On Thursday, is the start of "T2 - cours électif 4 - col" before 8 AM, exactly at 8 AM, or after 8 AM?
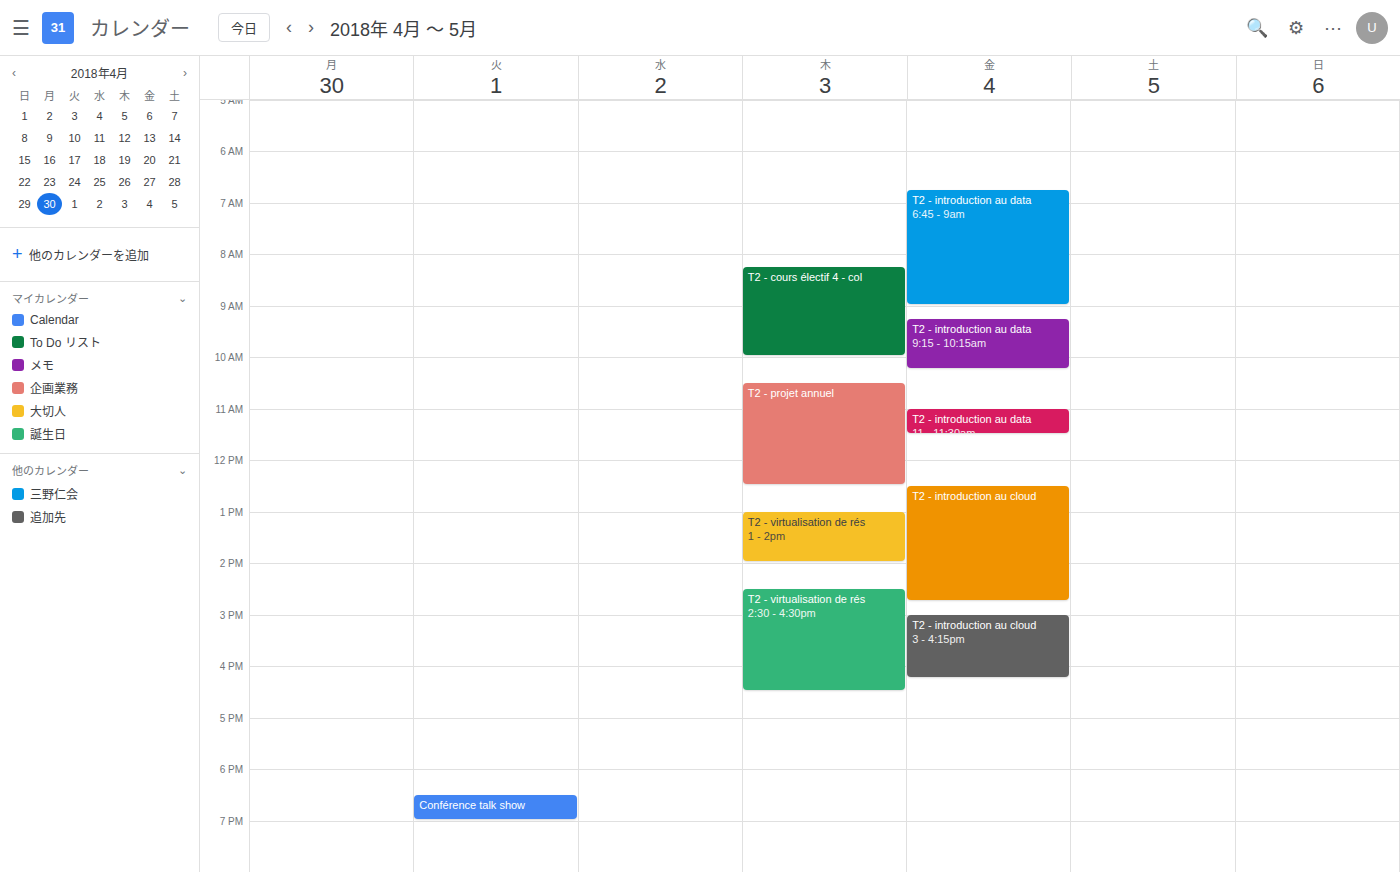
8:15 AM -- after 8 AM, 15 minutes below the 8 AM line.